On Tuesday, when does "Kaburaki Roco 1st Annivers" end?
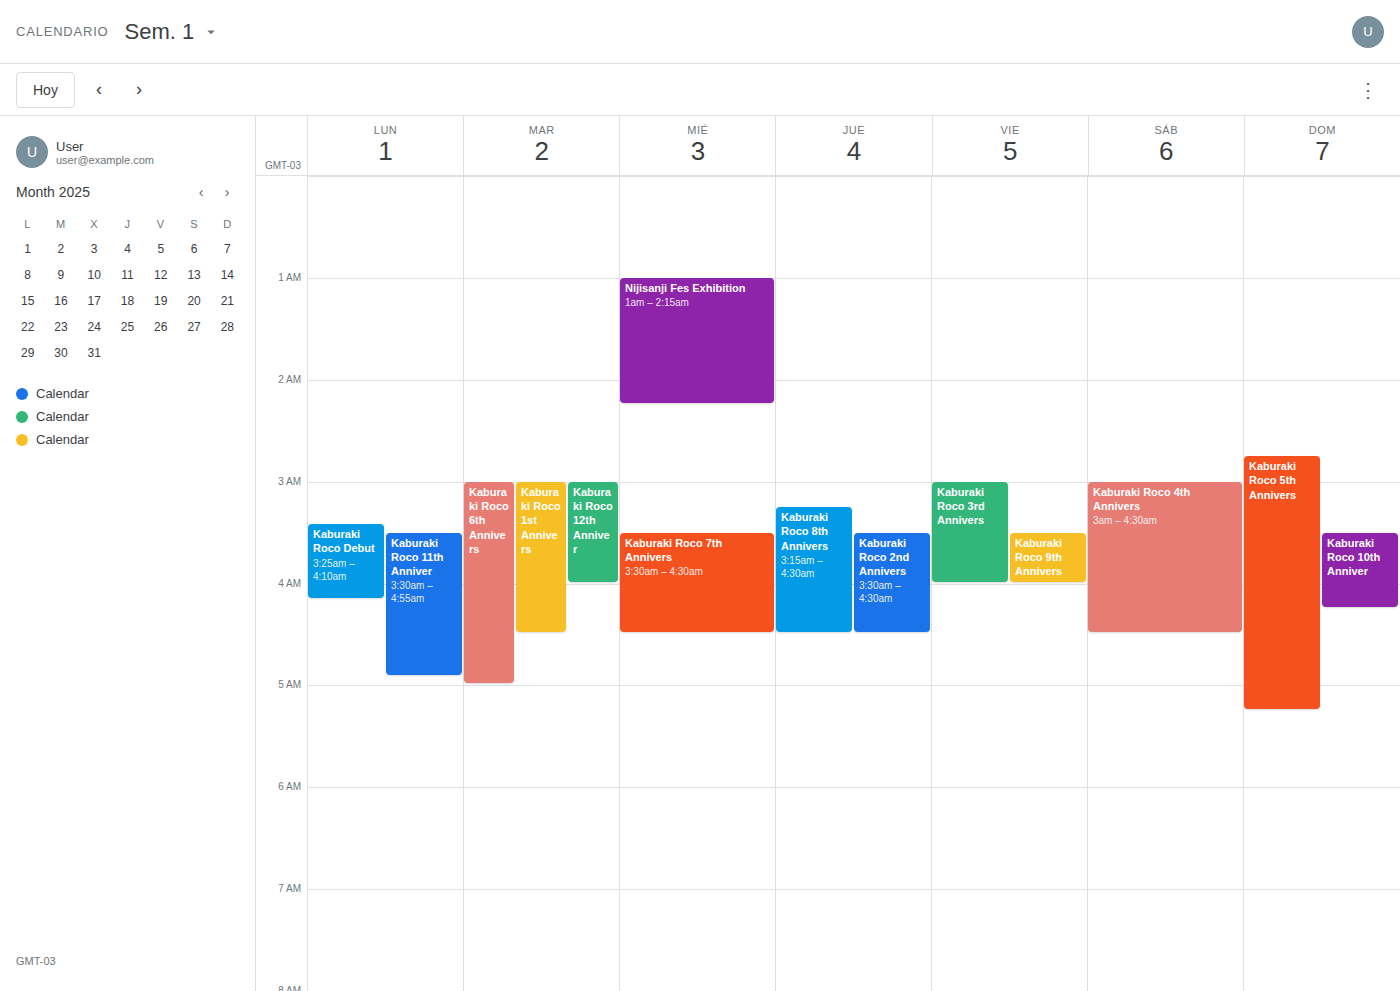
4:30 AM